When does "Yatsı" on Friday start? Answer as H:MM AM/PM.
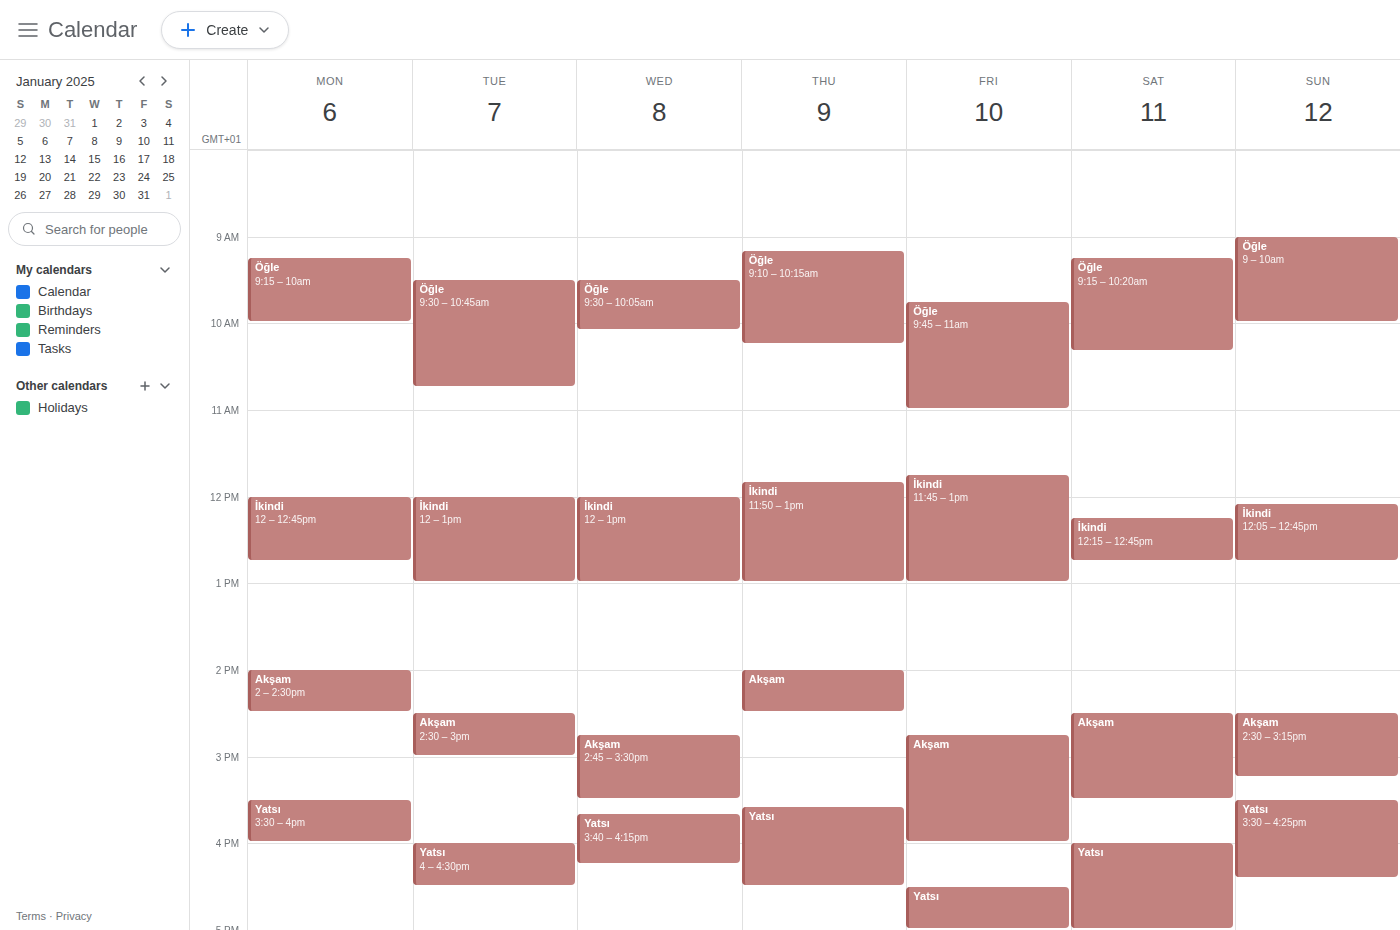
4:30 PM